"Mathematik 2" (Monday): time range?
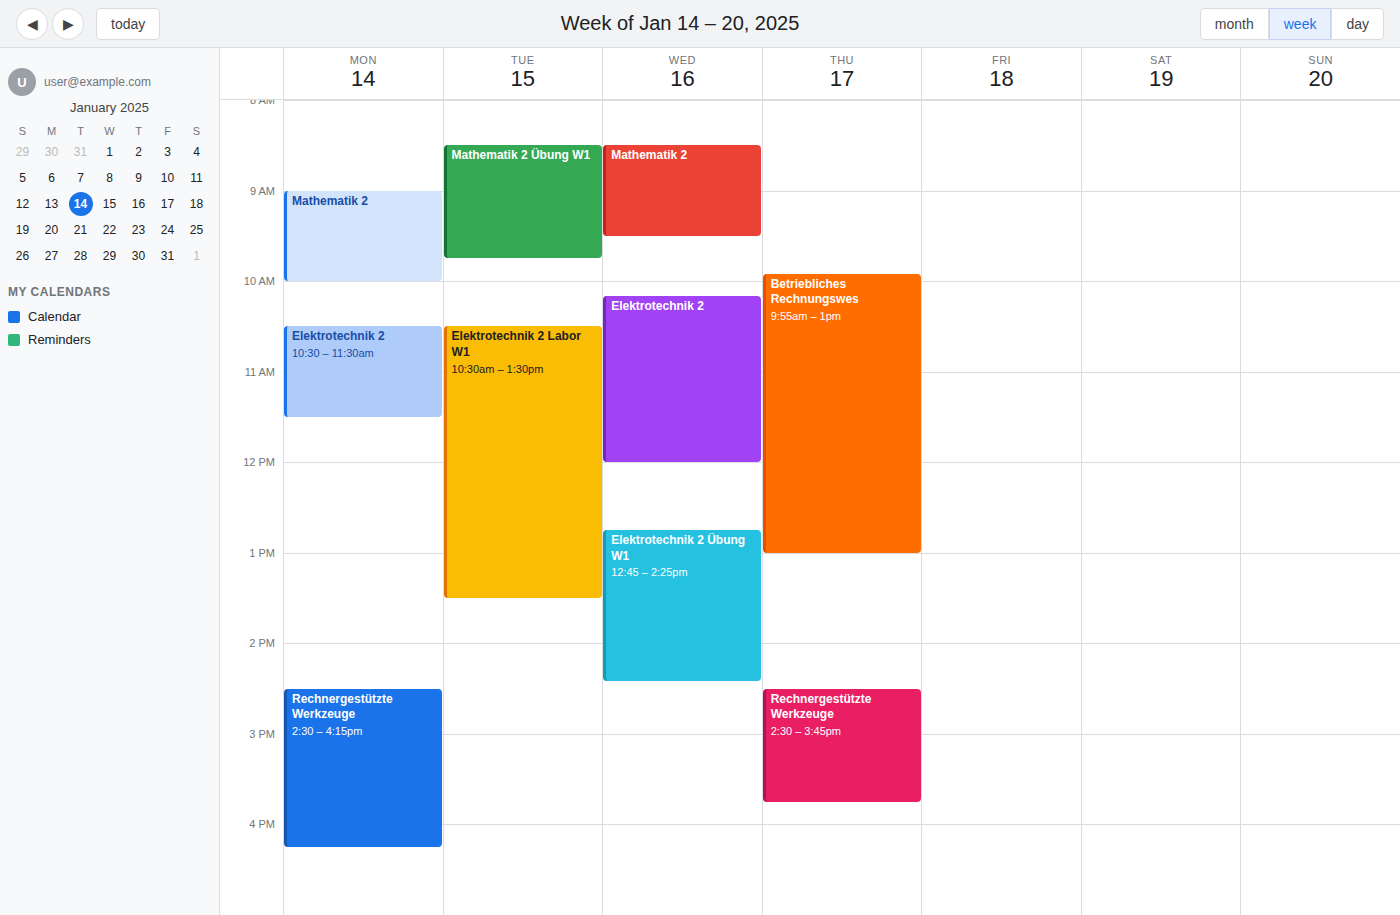
9:00 AM to 10:00 AM